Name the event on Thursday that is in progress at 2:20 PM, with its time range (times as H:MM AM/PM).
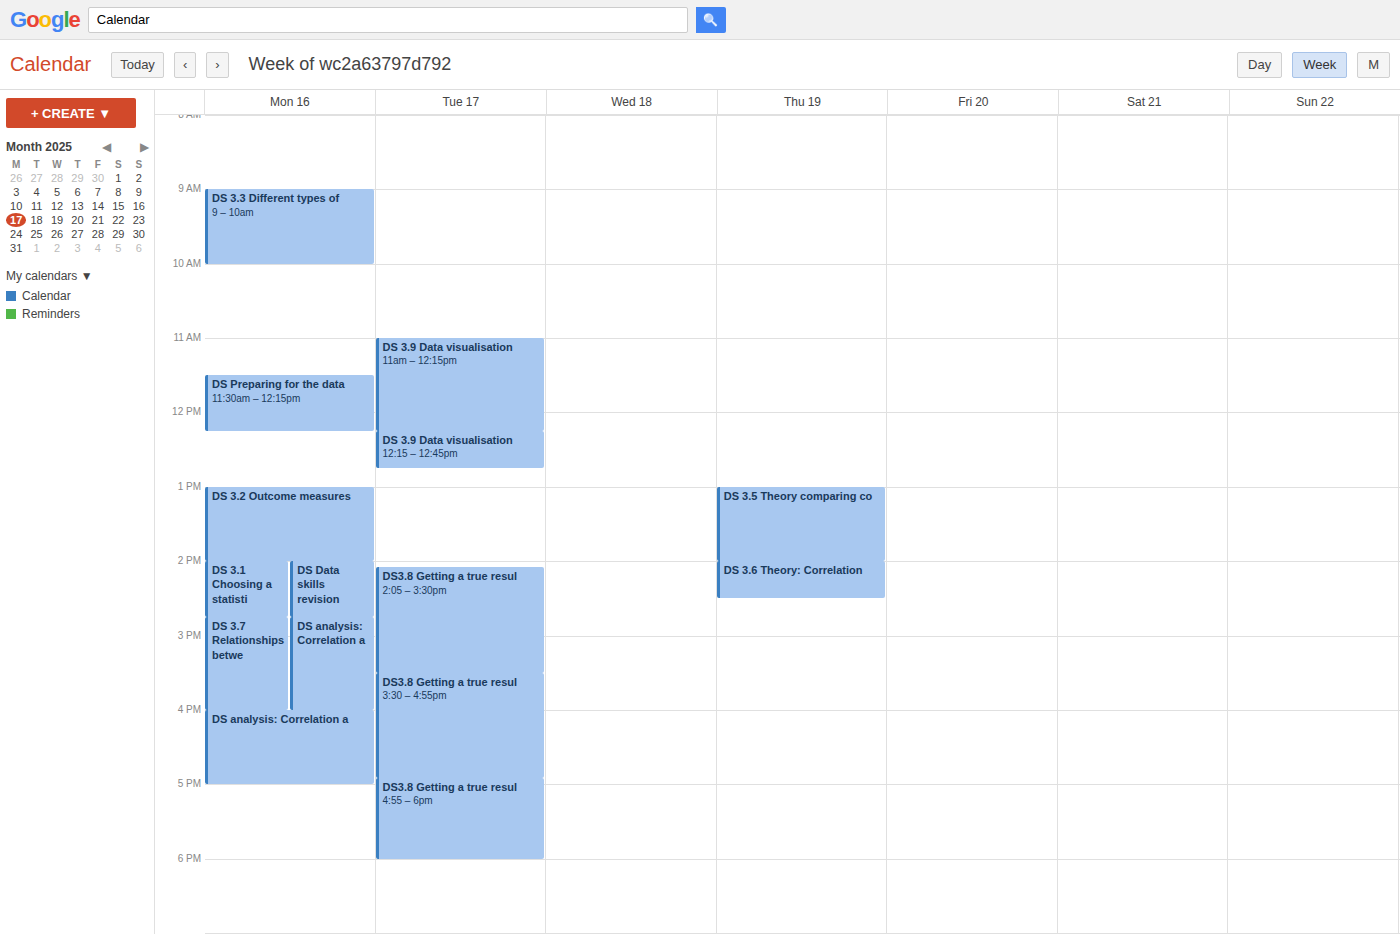
"DS 3.6 Theory: Correlation", 2:00 PM to 2:30 PM